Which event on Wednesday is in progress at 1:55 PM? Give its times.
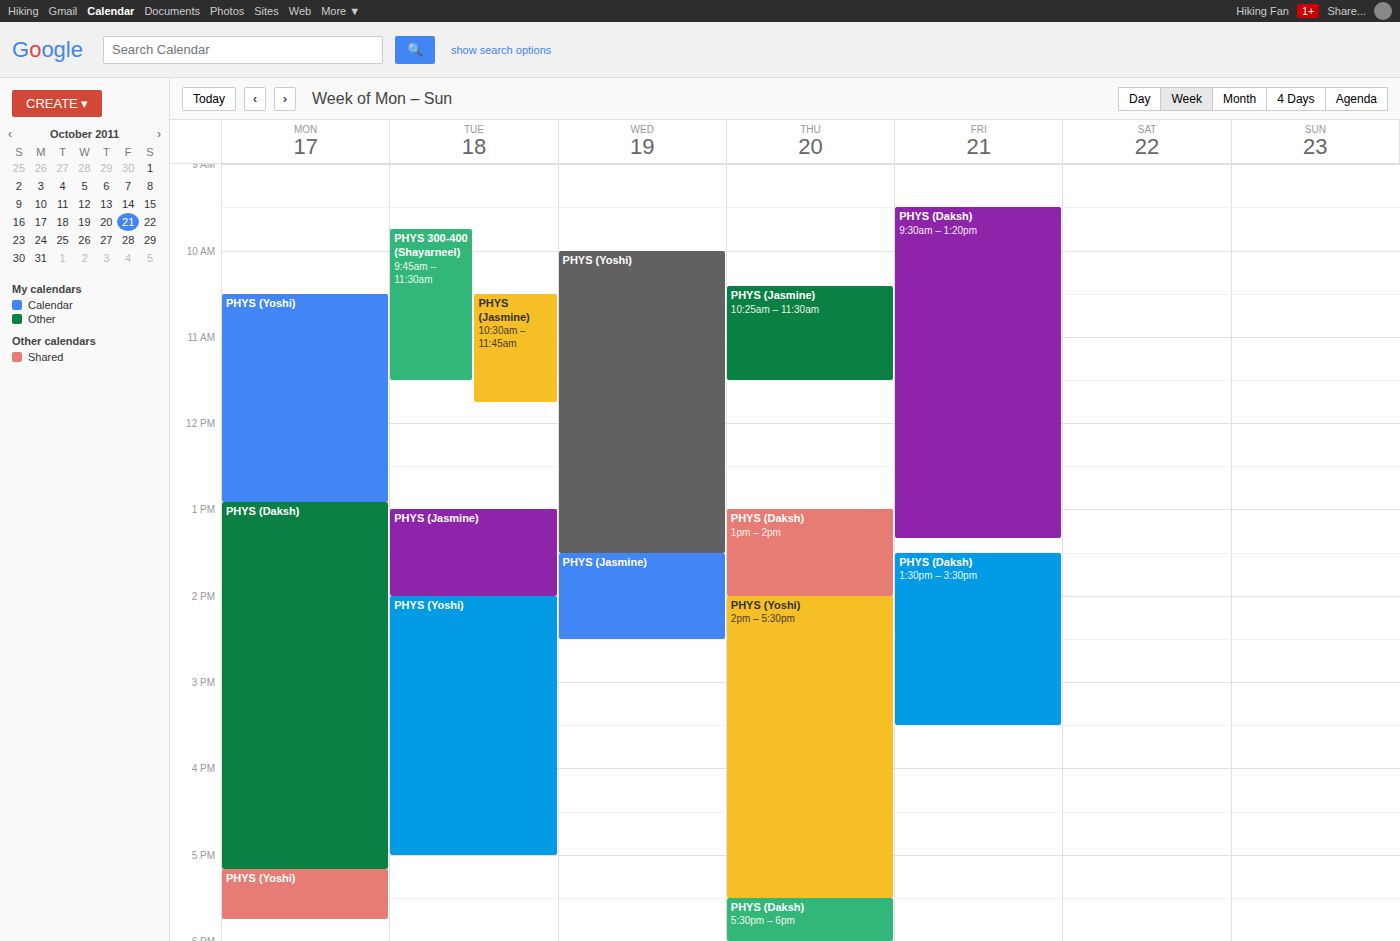
"PHYS (Jasmine)", 1:30 PM to 2:30 PM